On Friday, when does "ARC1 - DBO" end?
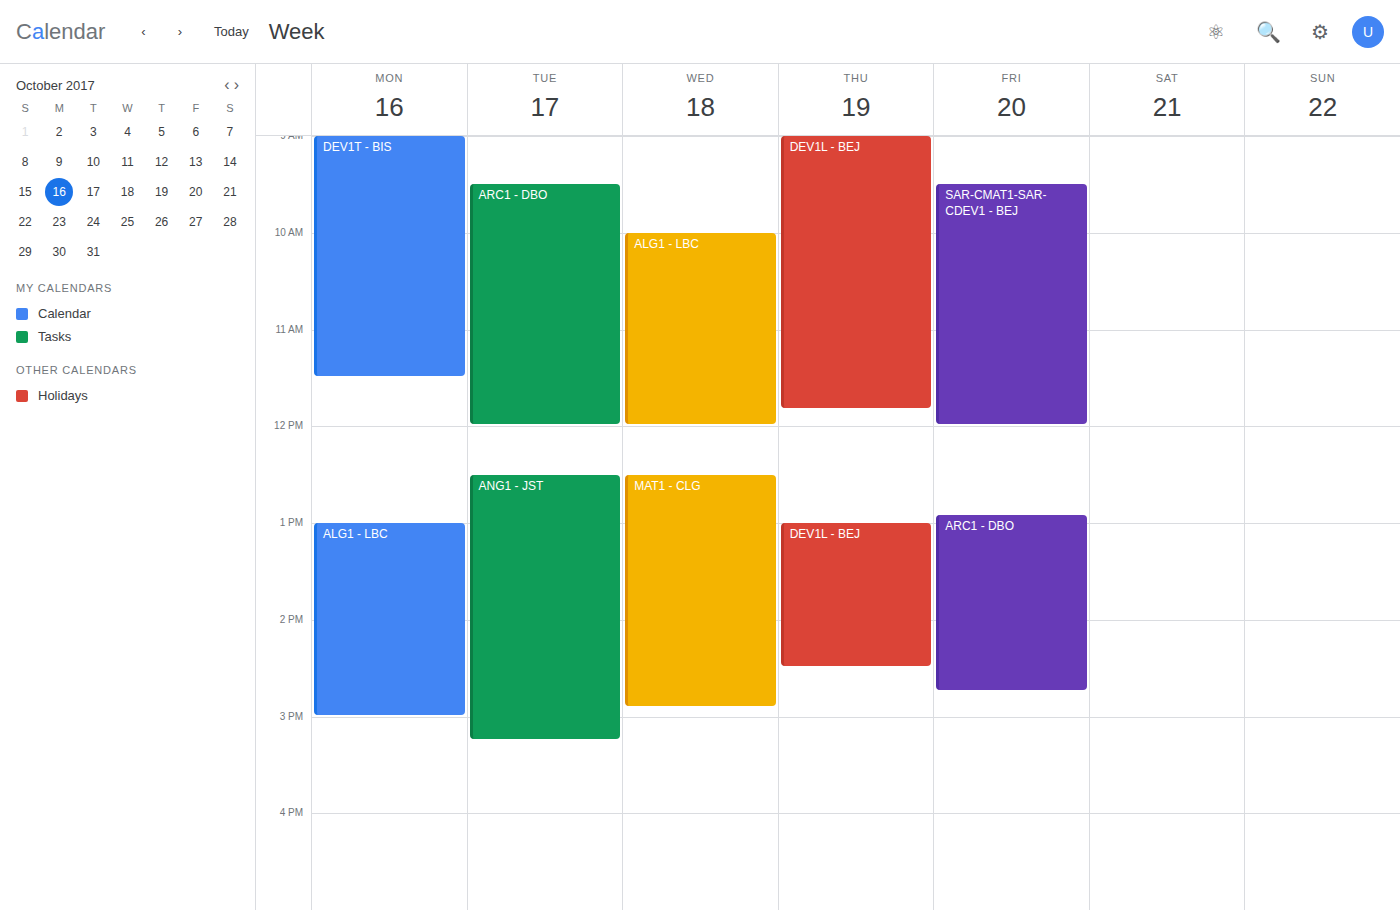
2:45 PM